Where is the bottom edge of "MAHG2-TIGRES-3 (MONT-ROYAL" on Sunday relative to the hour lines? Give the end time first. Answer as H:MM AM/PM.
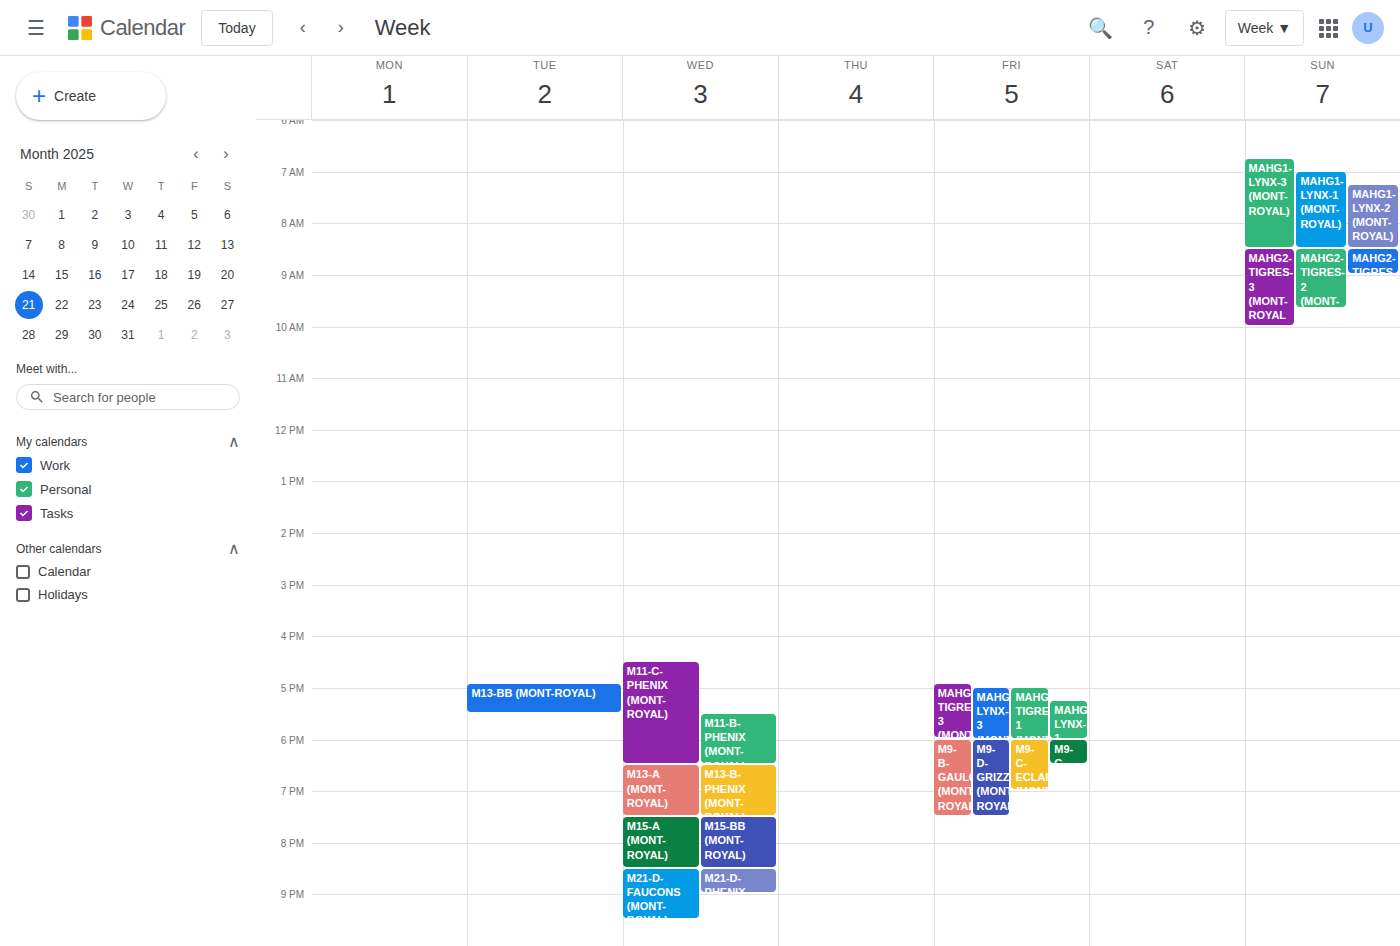
10:00 AM -- exactly on the 10 AM line.